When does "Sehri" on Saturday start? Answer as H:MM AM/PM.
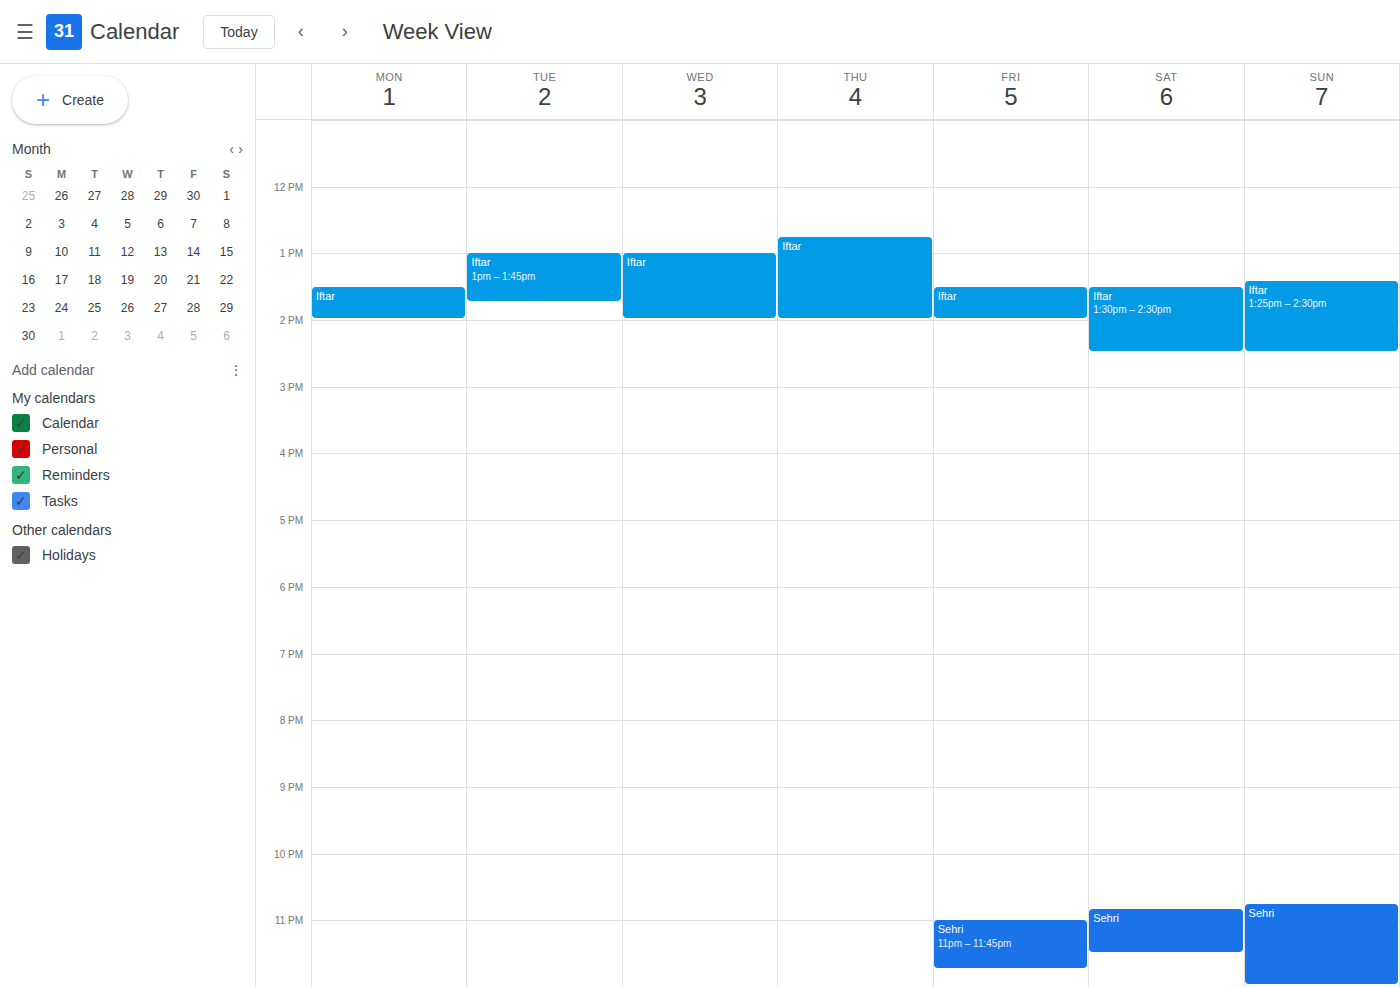
10:50 PM